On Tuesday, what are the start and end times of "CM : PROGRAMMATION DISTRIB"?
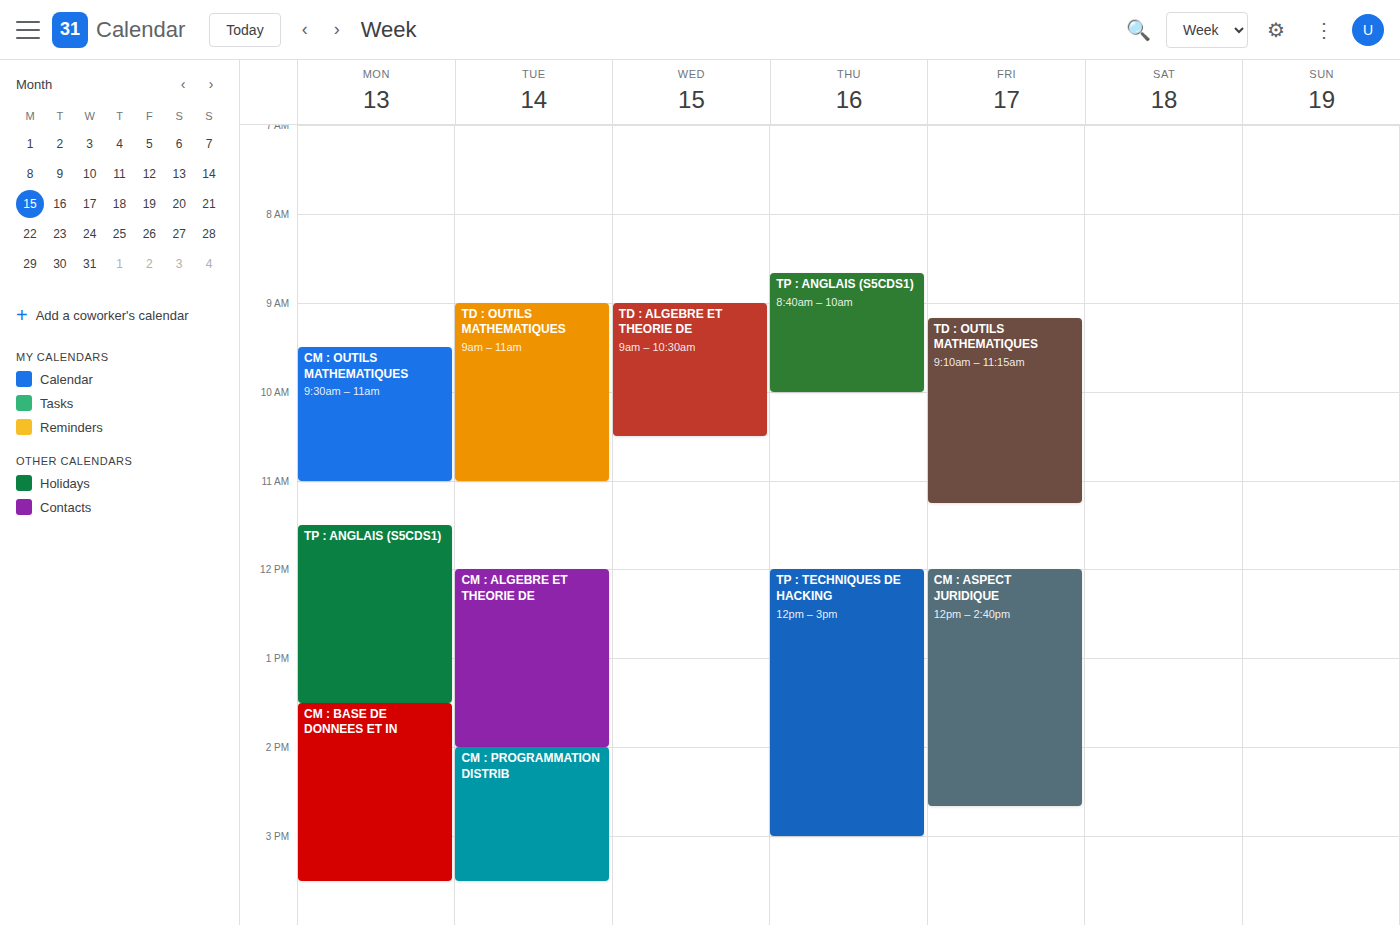
14:00 to 15:30